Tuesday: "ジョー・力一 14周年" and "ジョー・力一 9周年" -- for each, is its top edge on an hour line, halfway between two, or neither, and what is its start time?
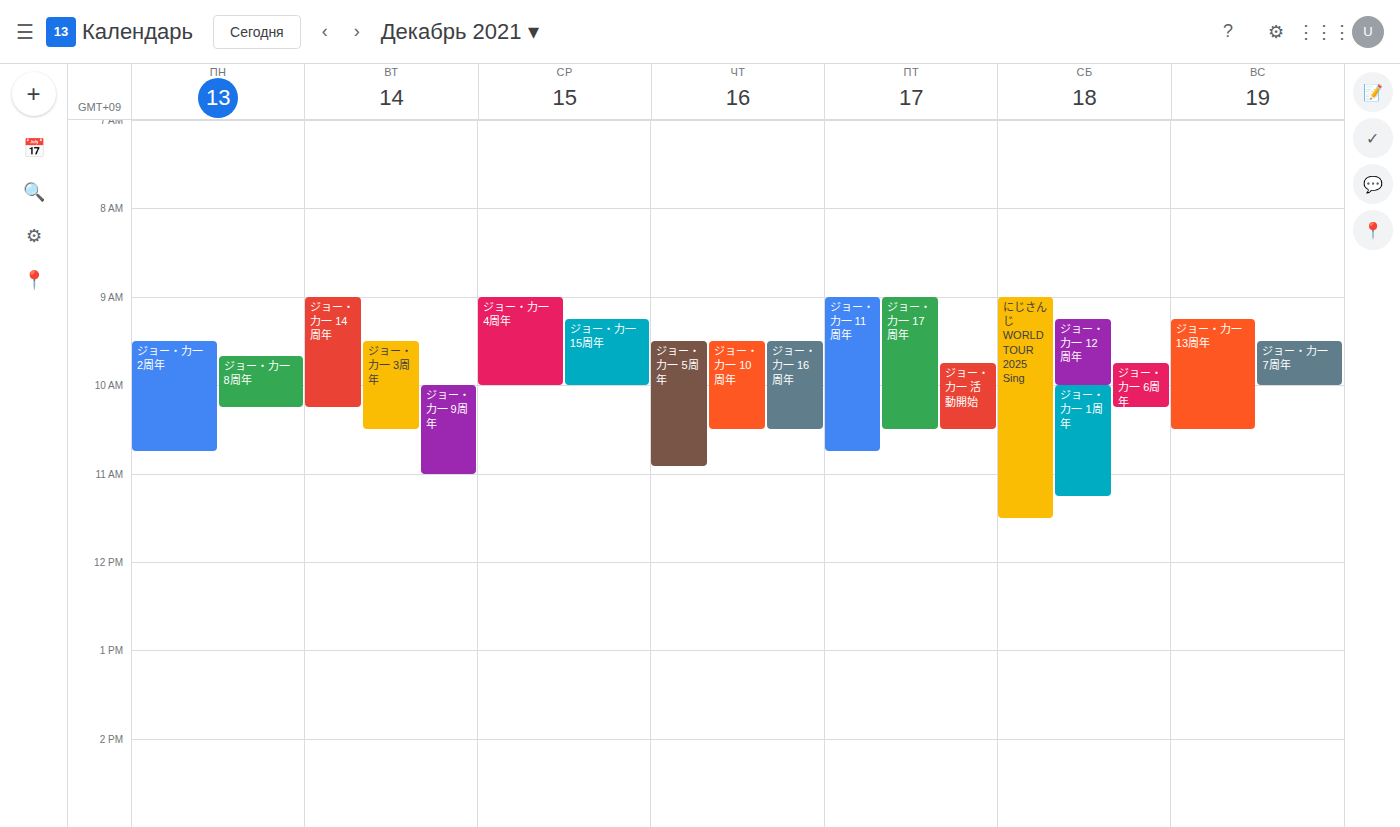
"ジョー・力一 14周年": 09:00, exactly on the 09:00 line. "ジョー・力一 9周年": 10:00, exactly on the 10:00 line.